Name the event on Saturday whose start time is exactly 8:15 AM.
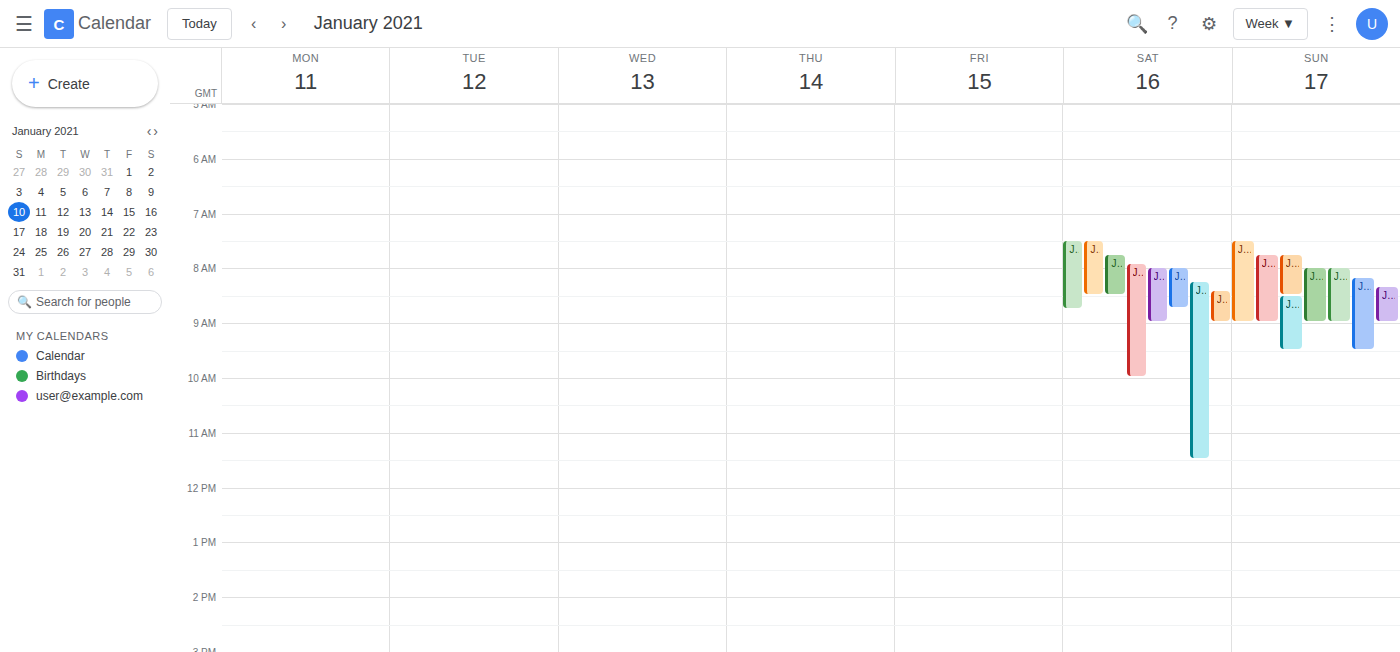
"JAPAN STAGE1: 愛知"